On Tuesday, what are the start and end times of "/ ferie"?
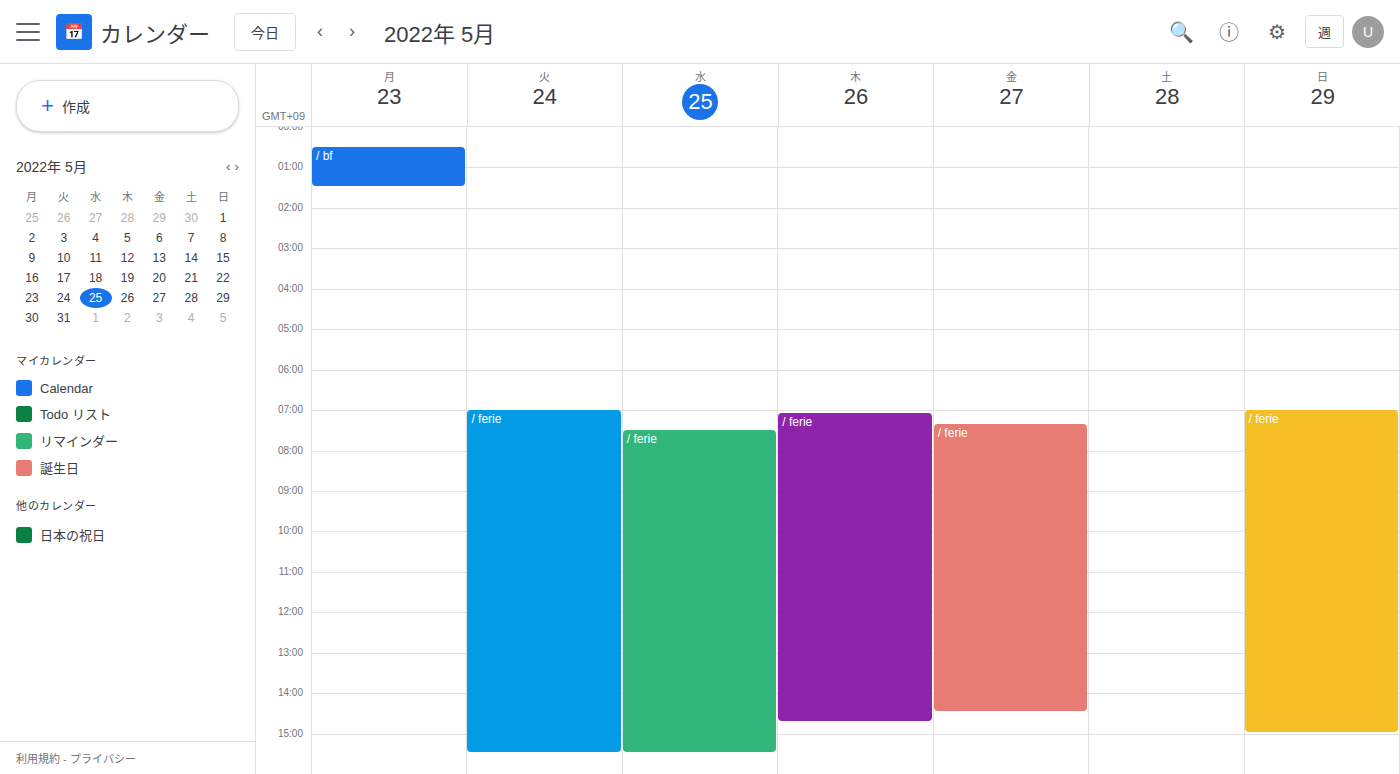
7:00 AM to 3:30 PM